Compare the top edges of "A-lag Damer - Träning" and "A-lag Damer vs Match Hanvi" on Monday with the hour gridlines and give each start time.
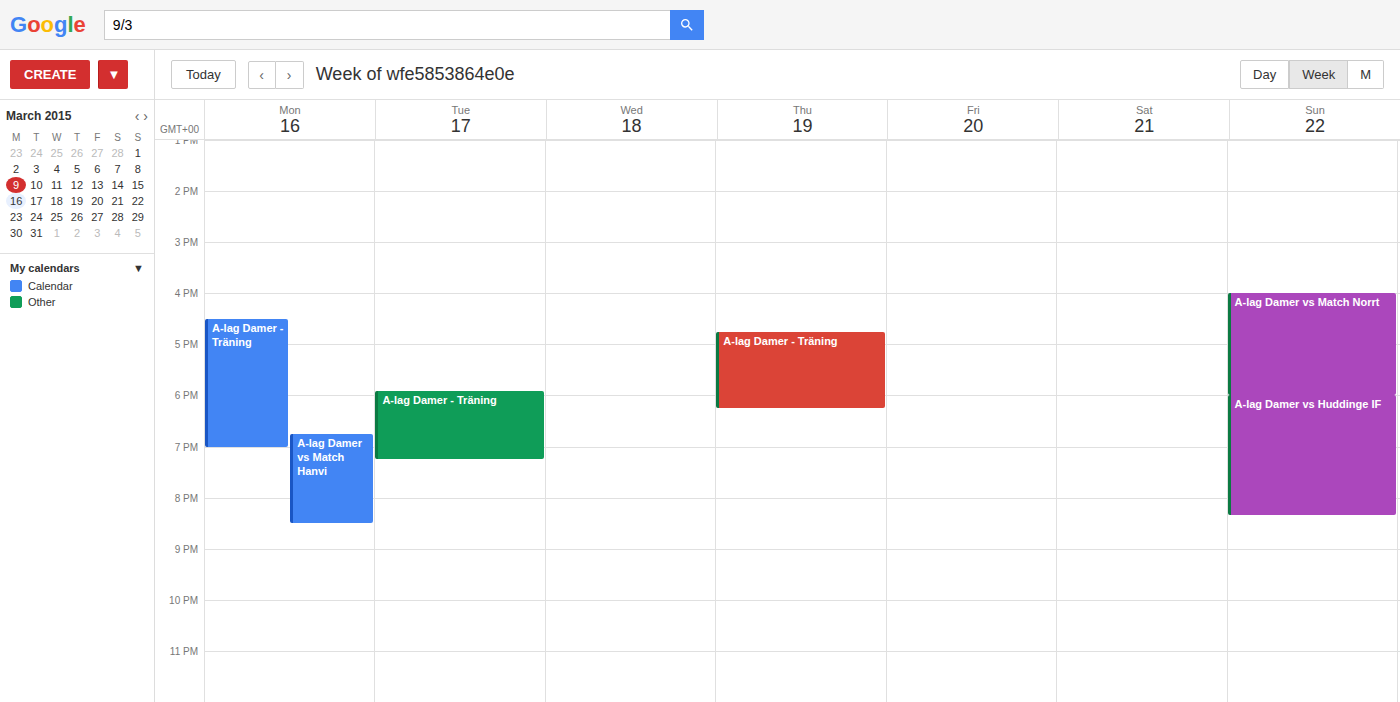
"A-lag Damer - Träning": 4:30 PM, halfway between the 4 PM and 5 PM lines. "A-lag Damer vs Match Hanvi": 6:45 PM, neither: three quarters of the way from the 6 PM line to the 7 PM line.